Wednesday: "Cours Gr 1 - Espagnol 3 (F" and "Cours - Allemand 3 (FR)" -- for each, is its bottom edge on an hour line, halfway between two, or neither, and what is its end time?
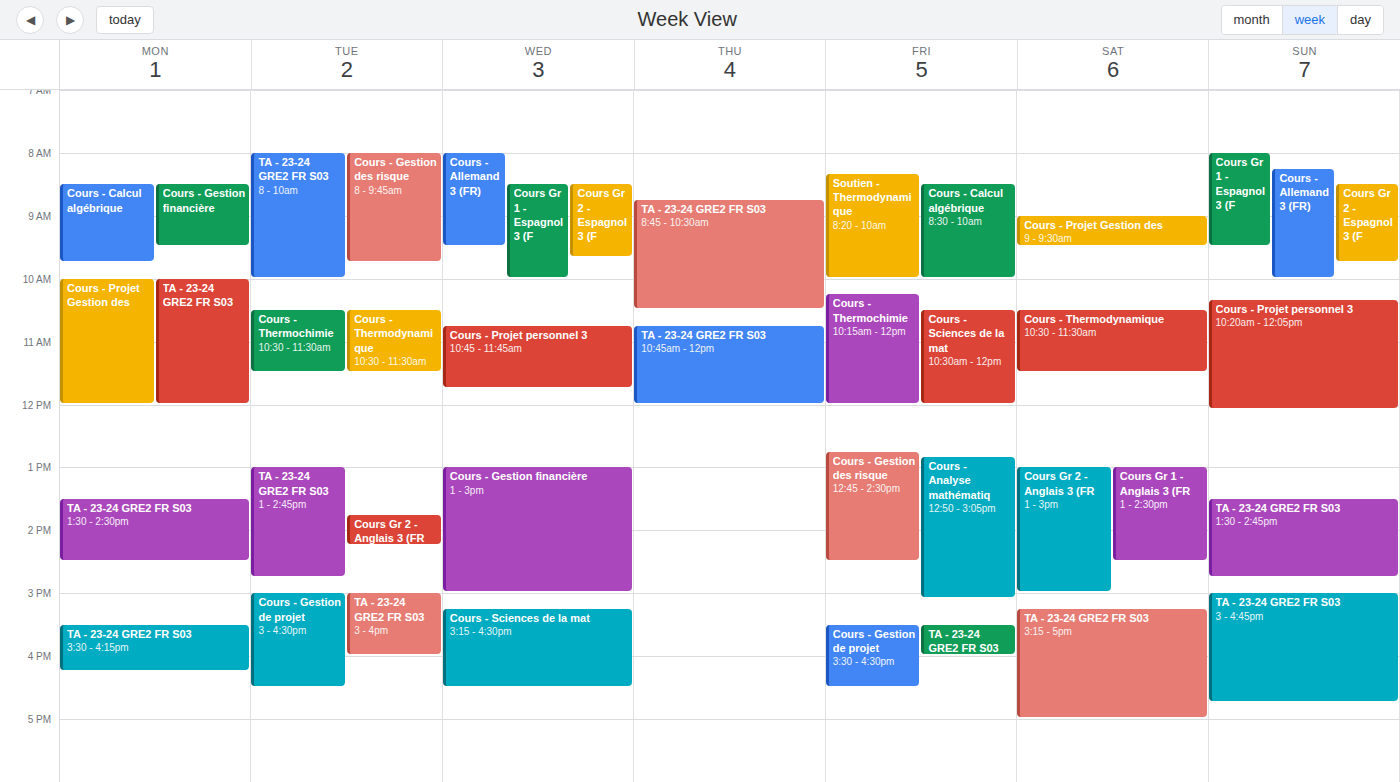
"Cours Gr 1 - Espagnol 3 (F": 10:00, exactly on the 10:00 line. "Cours - Allemand 3 (FR)": 09:30, halfway between the 09:00 and 10:00 lines.